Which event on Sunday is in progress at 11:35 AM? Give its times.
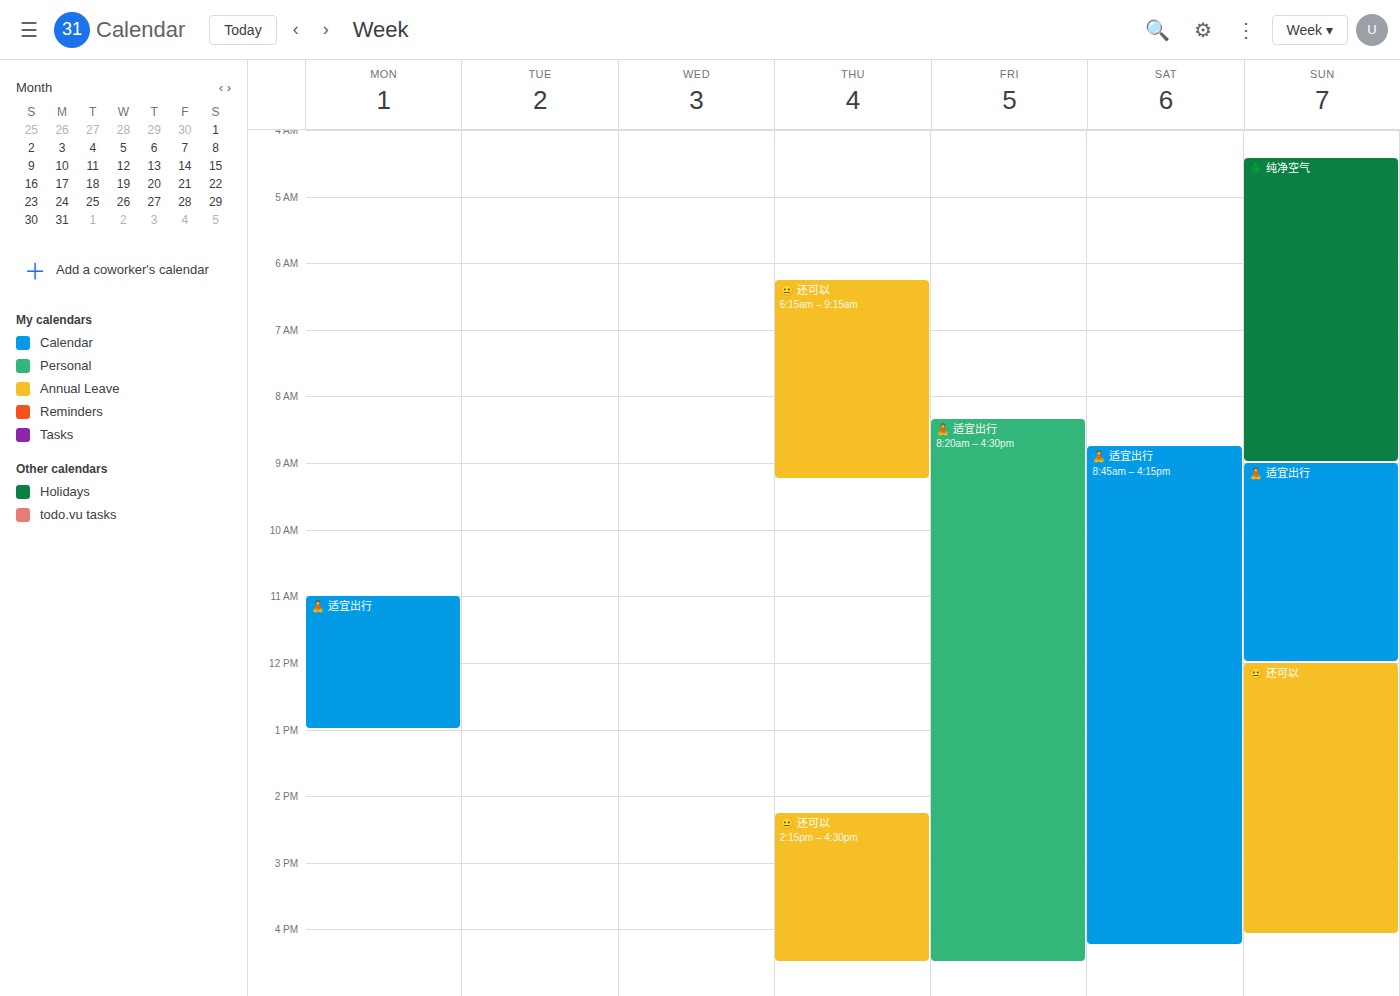
"🧘 适宜出行", 9:00 AM to 12:00 PM